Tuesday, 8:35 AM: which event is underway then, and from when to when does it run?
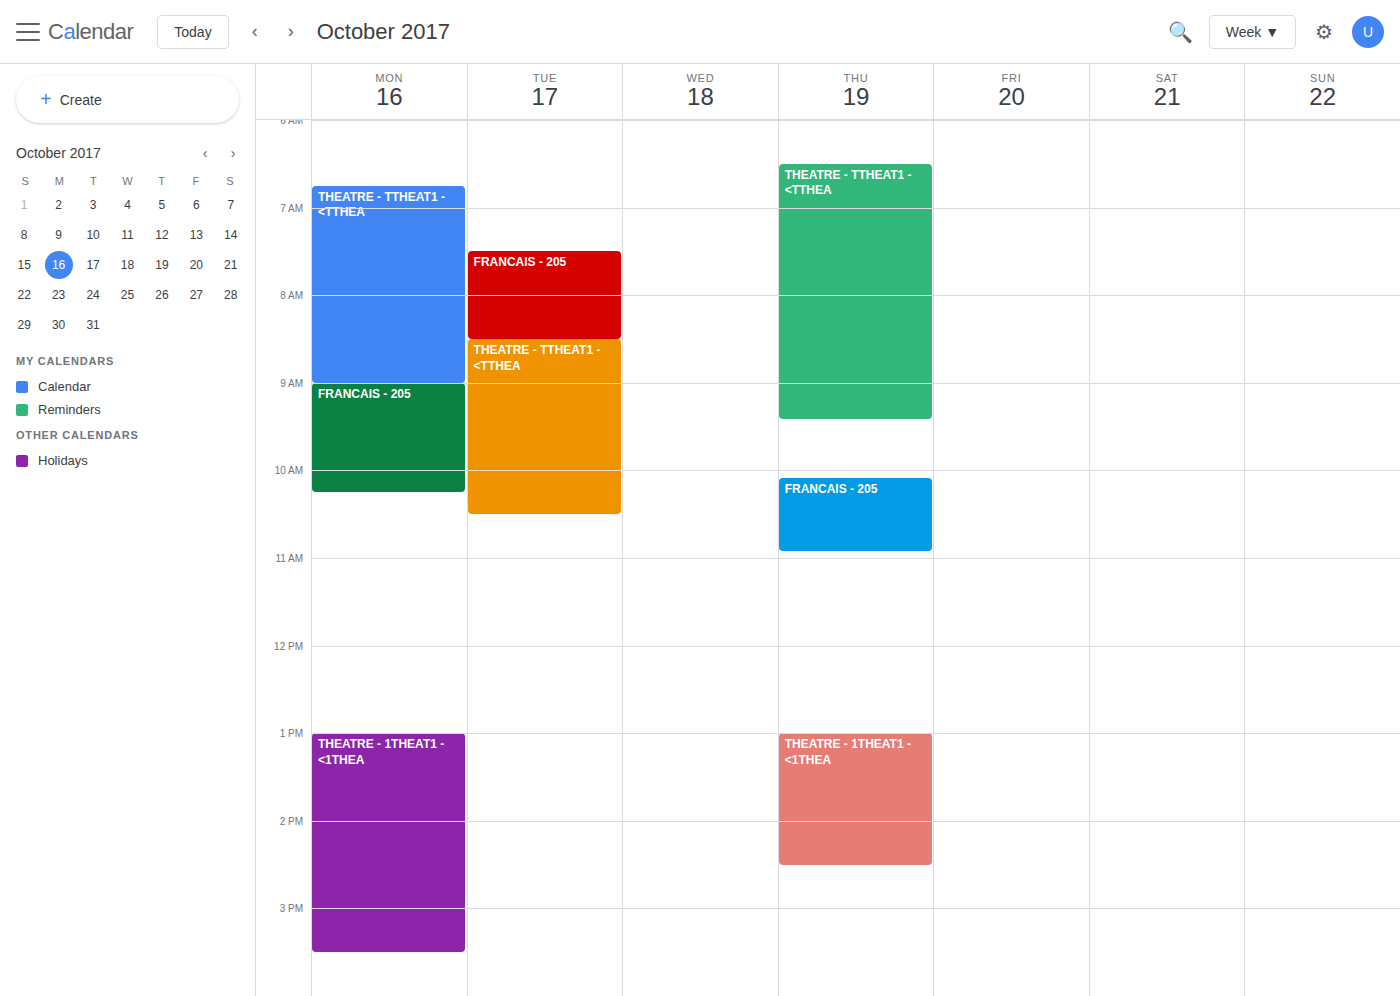
"THEATRE - TTHEAT1 - <TTHEA", 8:30 AM to 10:30 AM